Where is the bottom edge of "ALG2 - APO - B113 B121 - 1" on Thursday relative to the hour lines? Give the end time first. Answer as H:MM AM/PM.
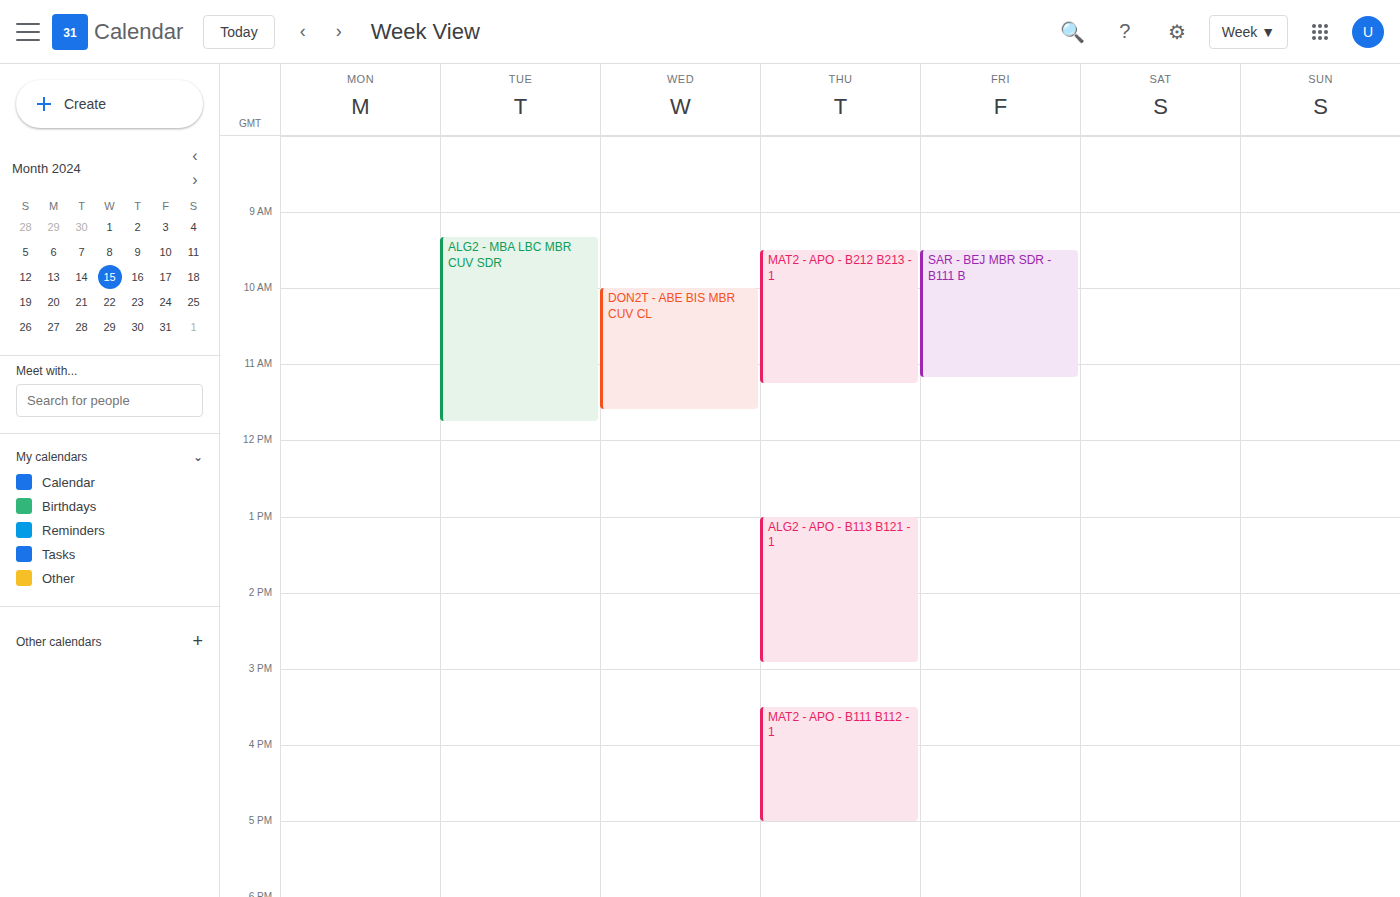
2:55 PM -- neither: 55 minutes below the 2 PM line and 5 minutes above the 3 PM line.